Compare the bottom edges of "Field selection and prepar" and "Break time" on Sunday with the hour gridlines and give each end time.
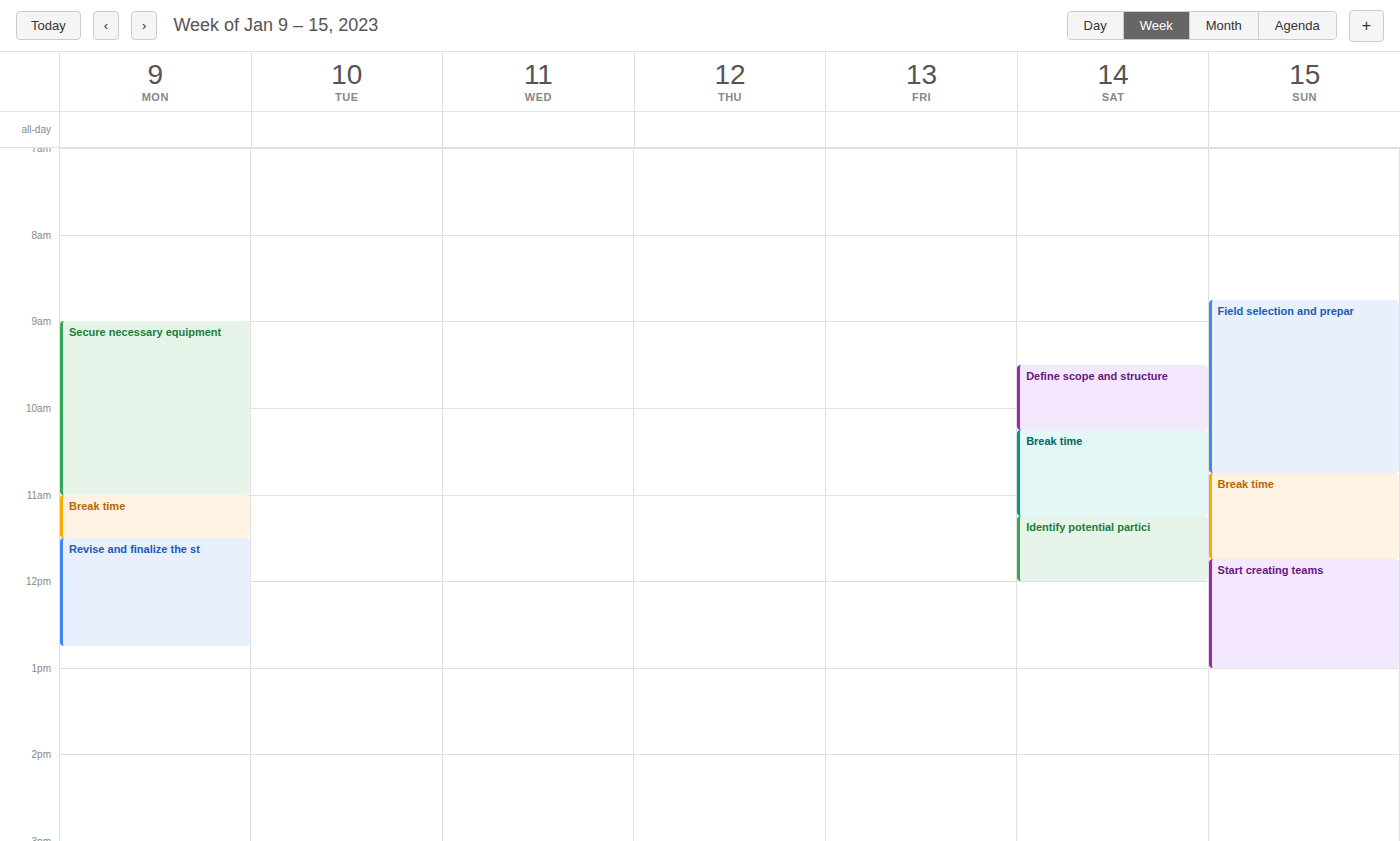
"Field selection and prepar": 10:45 AM, neither: three quarters of the way from the 10 AM line to the 11 AM line. "Break time": 11:45 AM, neither: three quarters of the way from the 11 AM line to the 12 PM line.